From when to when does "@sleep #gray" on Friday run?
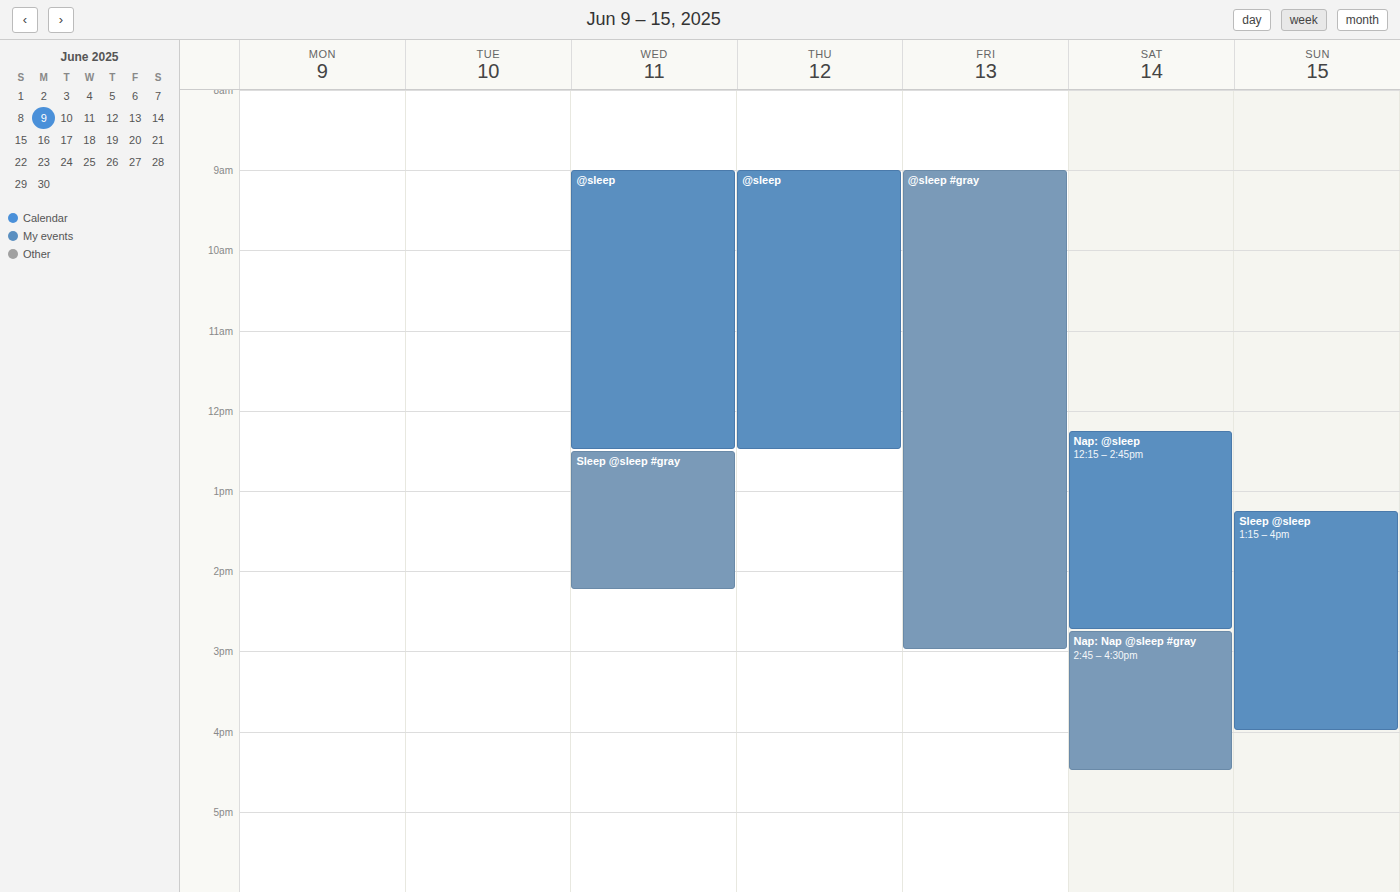
9:00 AM to 3:00 PM